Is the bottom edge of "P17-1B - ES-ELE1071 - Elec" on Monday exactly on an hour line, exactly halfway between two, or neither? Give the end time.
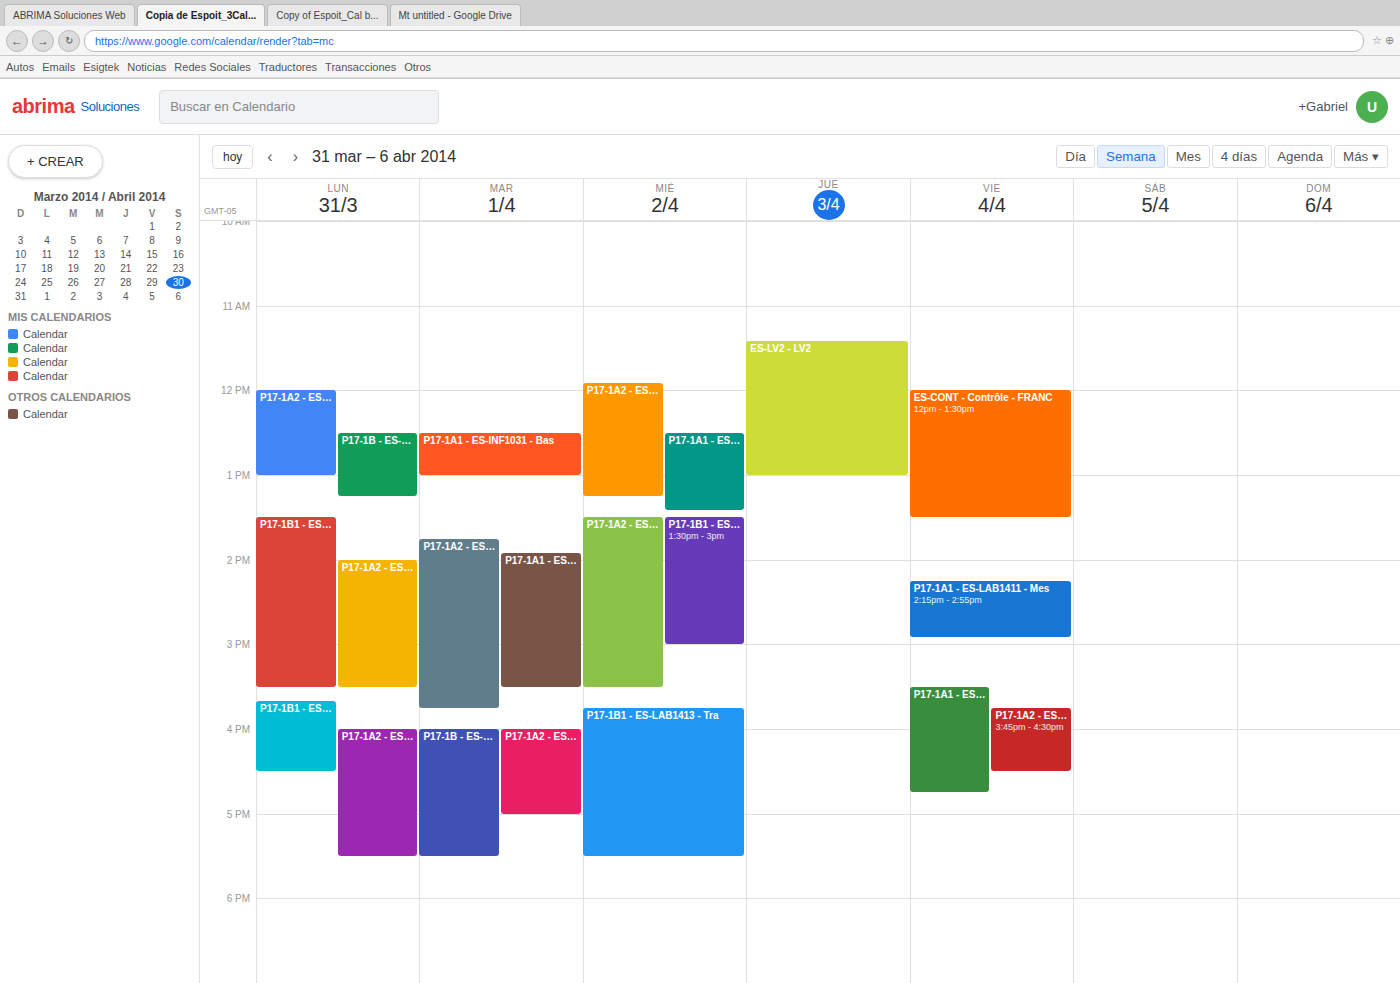
1:15 PM -- neither: a quarter of the way from the 1 PM line to the 2 PM line.